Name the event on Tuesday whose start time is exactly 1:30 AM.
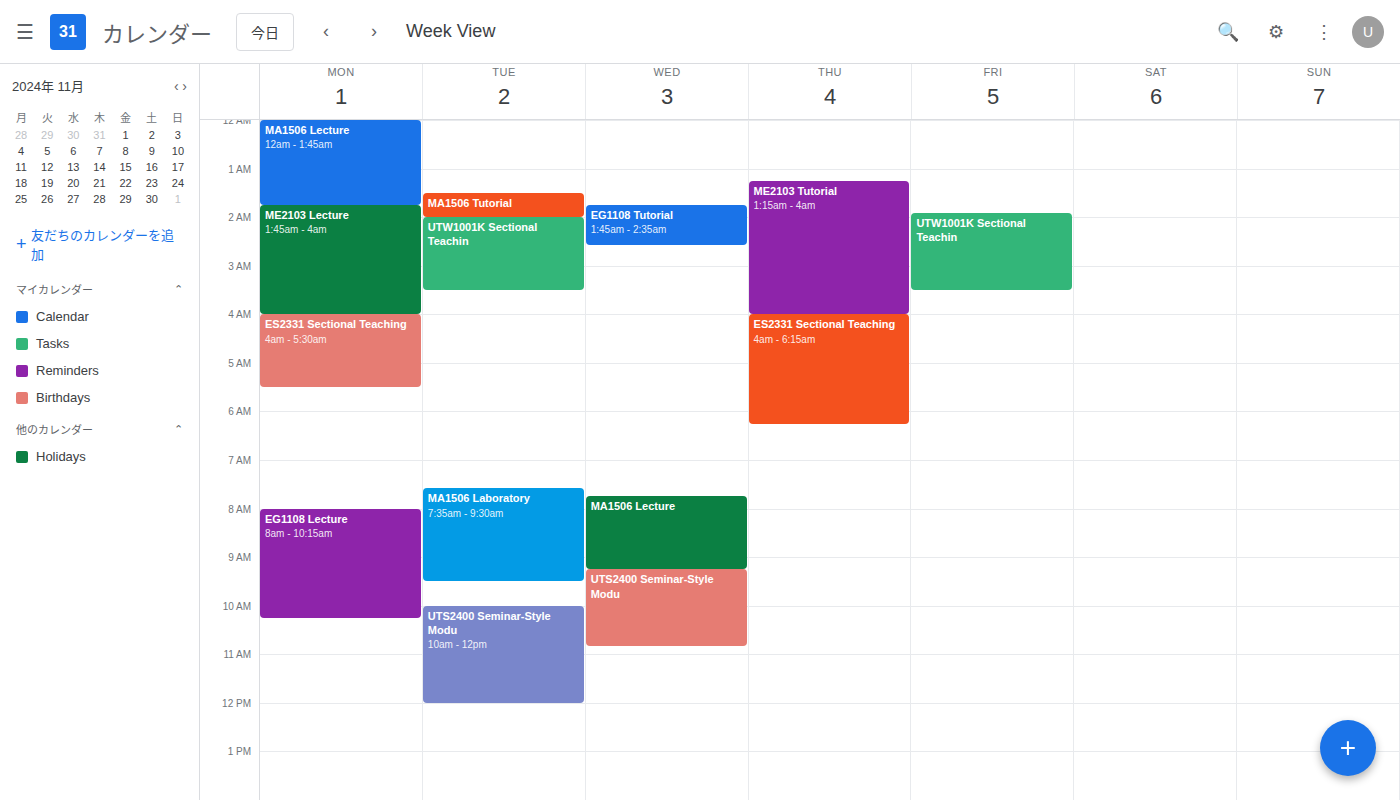
"MA1506 Tutorial"